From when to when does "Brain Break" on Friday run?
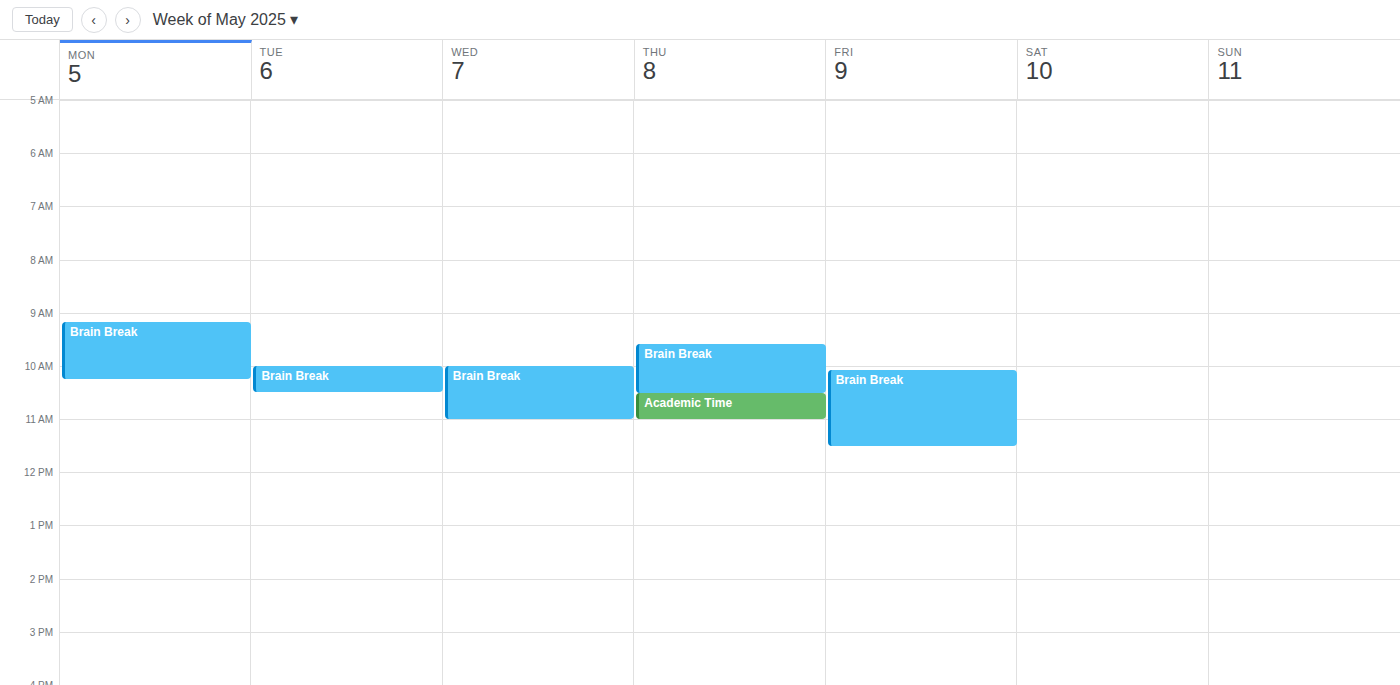
10:05 AM to 11:30 AM